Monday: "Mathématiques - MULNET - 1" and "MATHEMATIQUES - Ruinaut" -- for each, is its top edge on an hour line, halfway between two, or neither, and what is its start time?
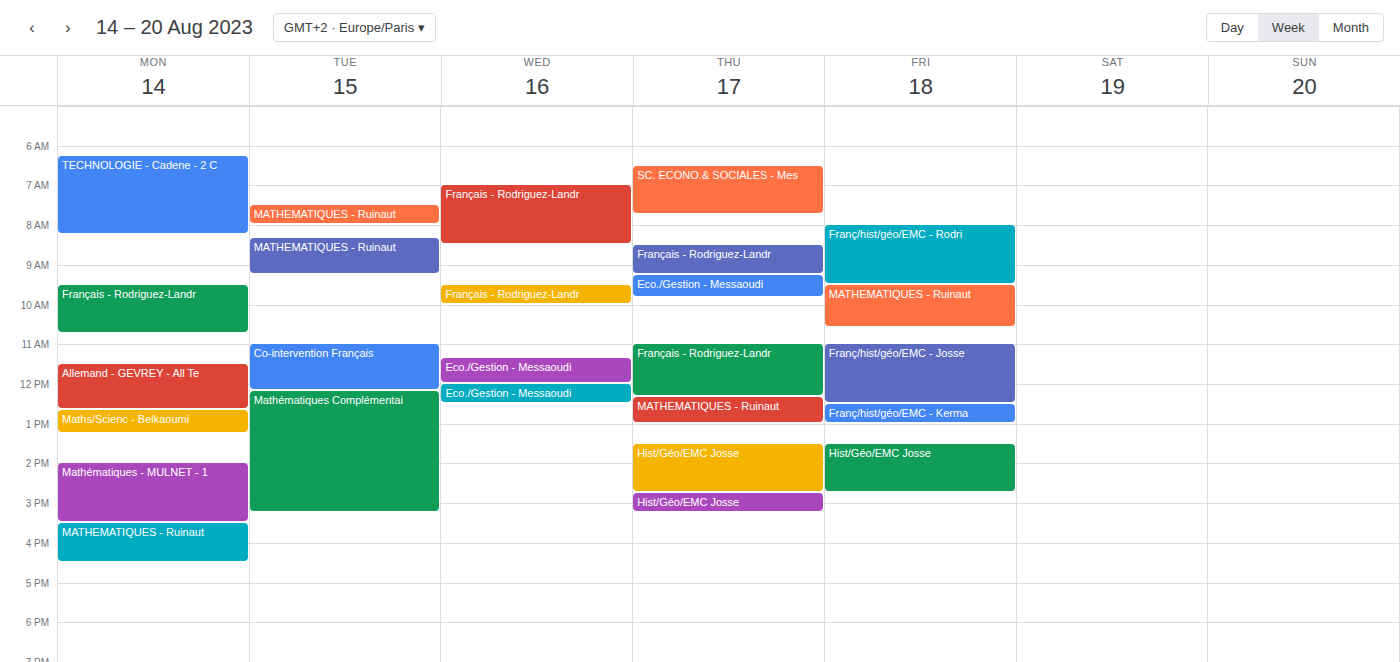
"Mathématiques - MULNET - 1": 2:00 PM, exactly on the 2 PM line. "MATHEMATIQUES - Ruinaut": 3:30 PM, halfway between the 3 PM and 4 PM lines.